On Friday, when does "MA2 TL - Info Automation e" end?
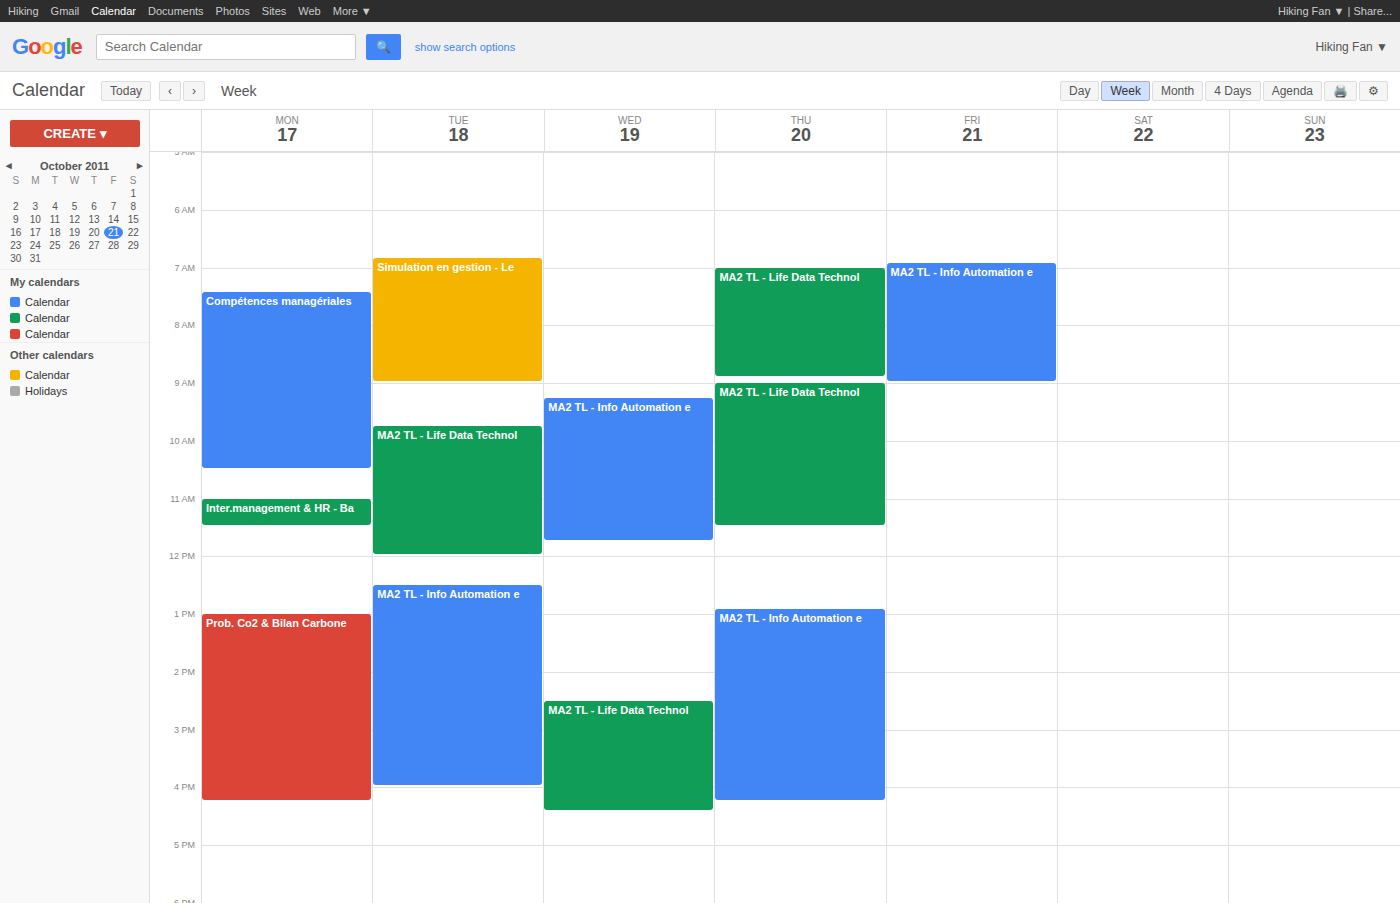
9:00 AM